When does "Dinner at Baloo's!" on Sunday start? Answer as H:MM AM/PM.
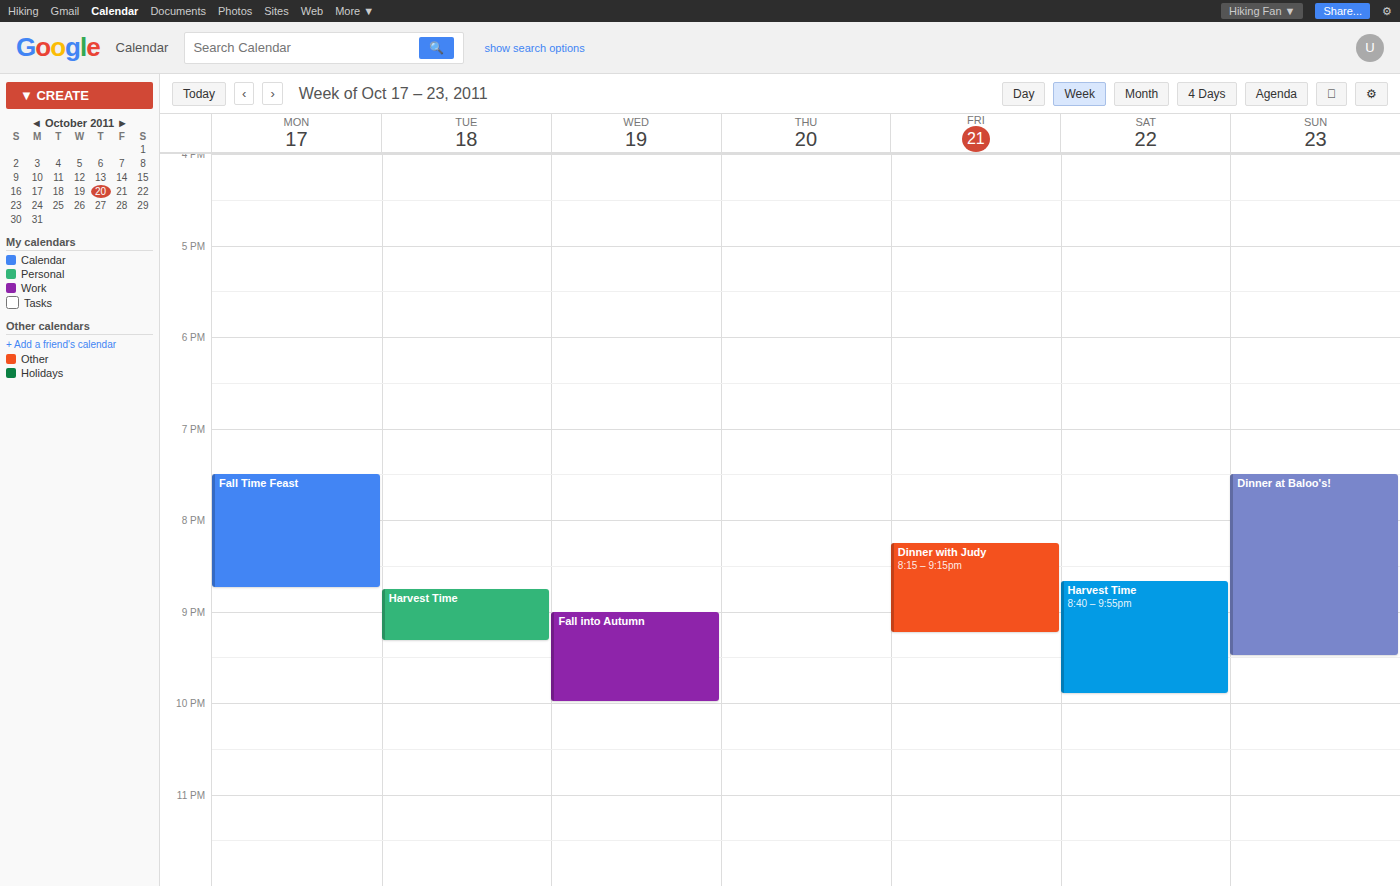
7:30 PM